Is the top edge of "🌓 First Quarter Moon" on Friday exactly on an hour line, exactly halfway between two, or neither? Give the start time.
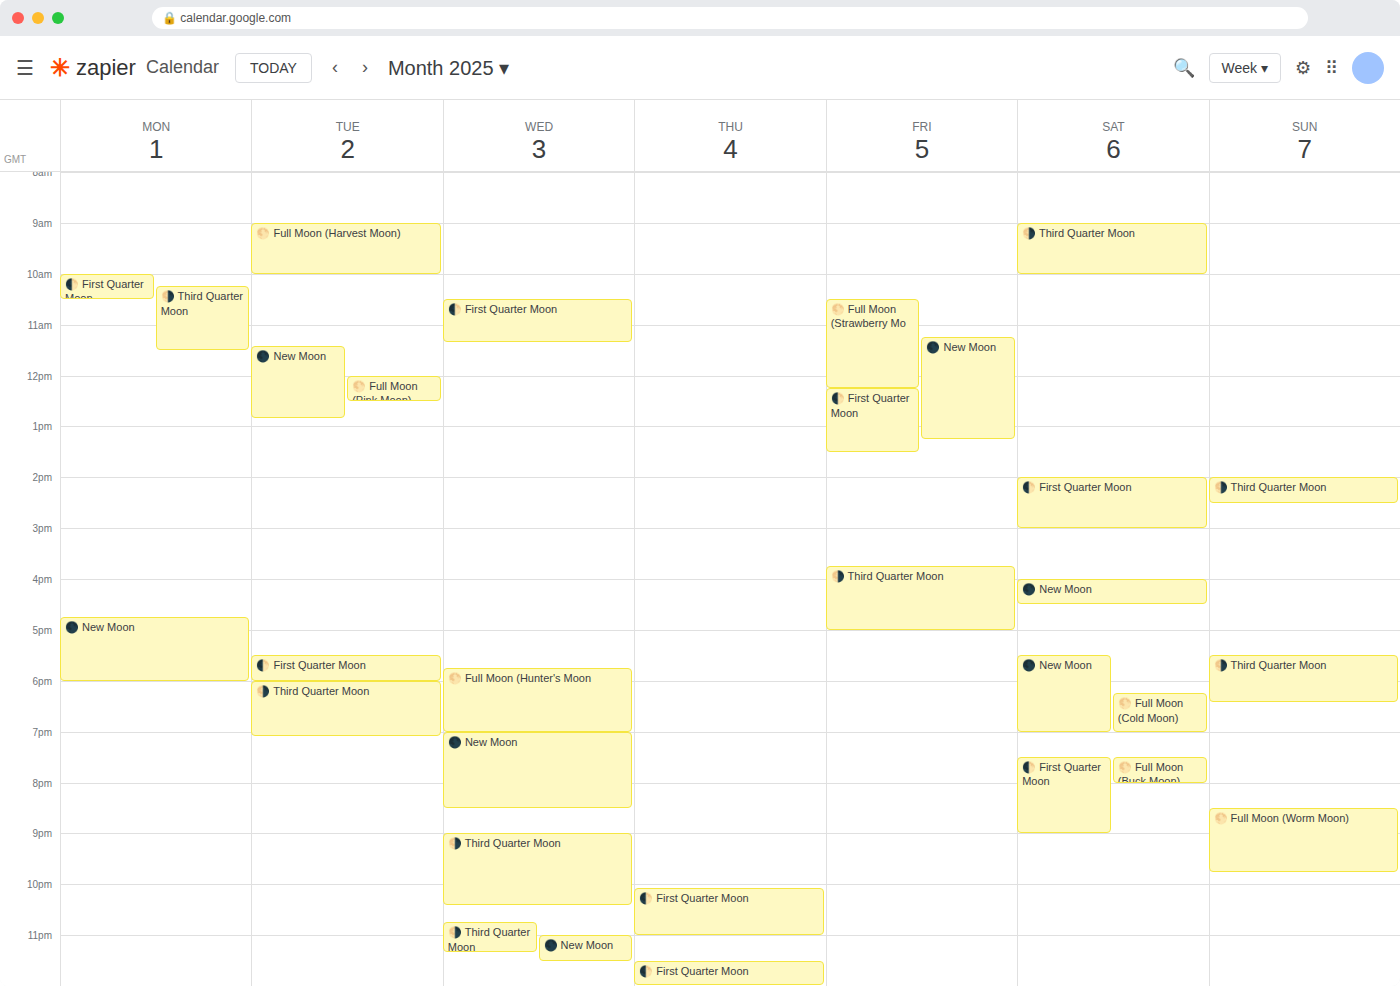
12:15 PM -- neither: a quarter of the way from the 12 PM line to the 1 PM line.